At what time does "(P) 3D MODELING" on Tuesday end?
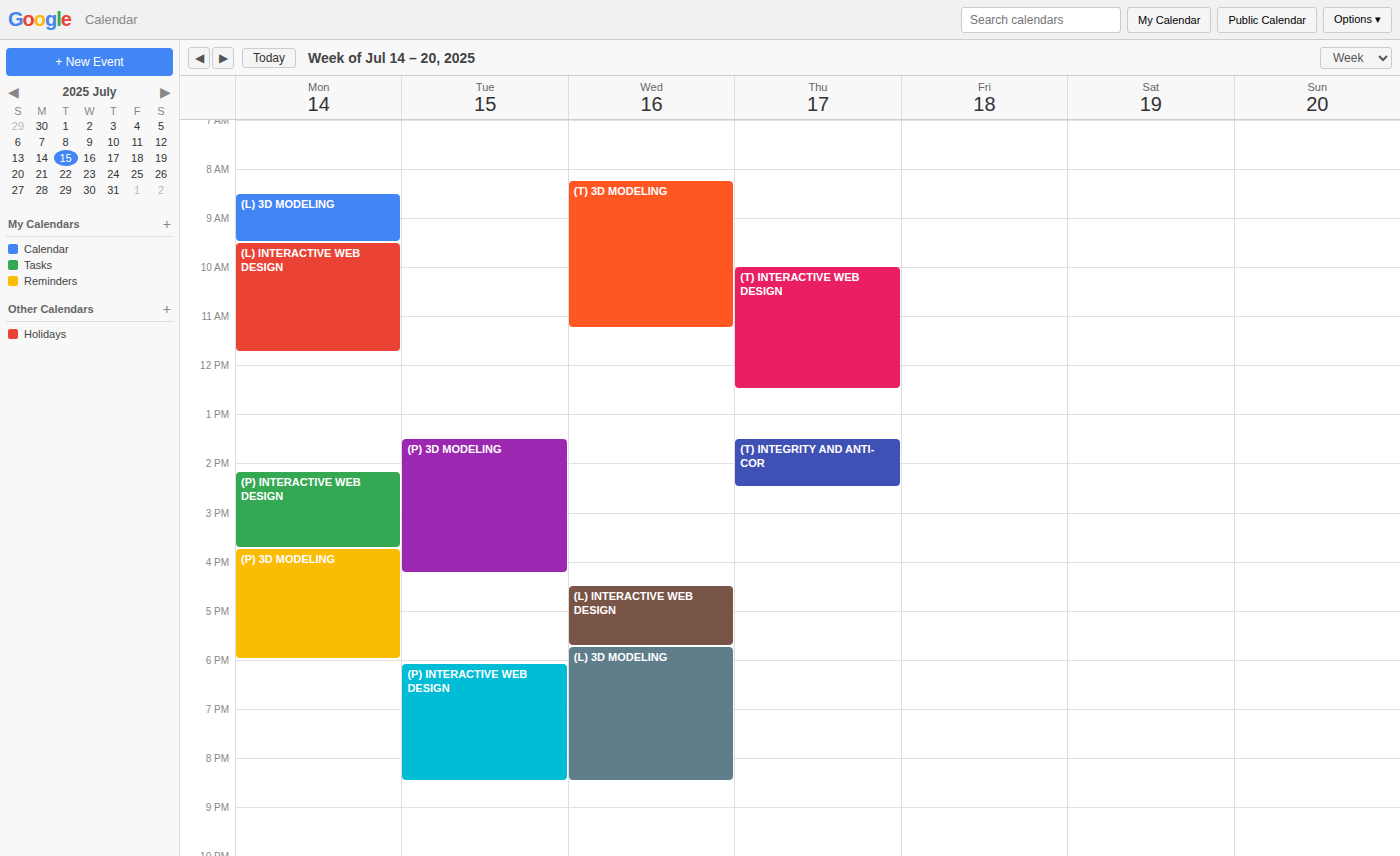
4:15 PM